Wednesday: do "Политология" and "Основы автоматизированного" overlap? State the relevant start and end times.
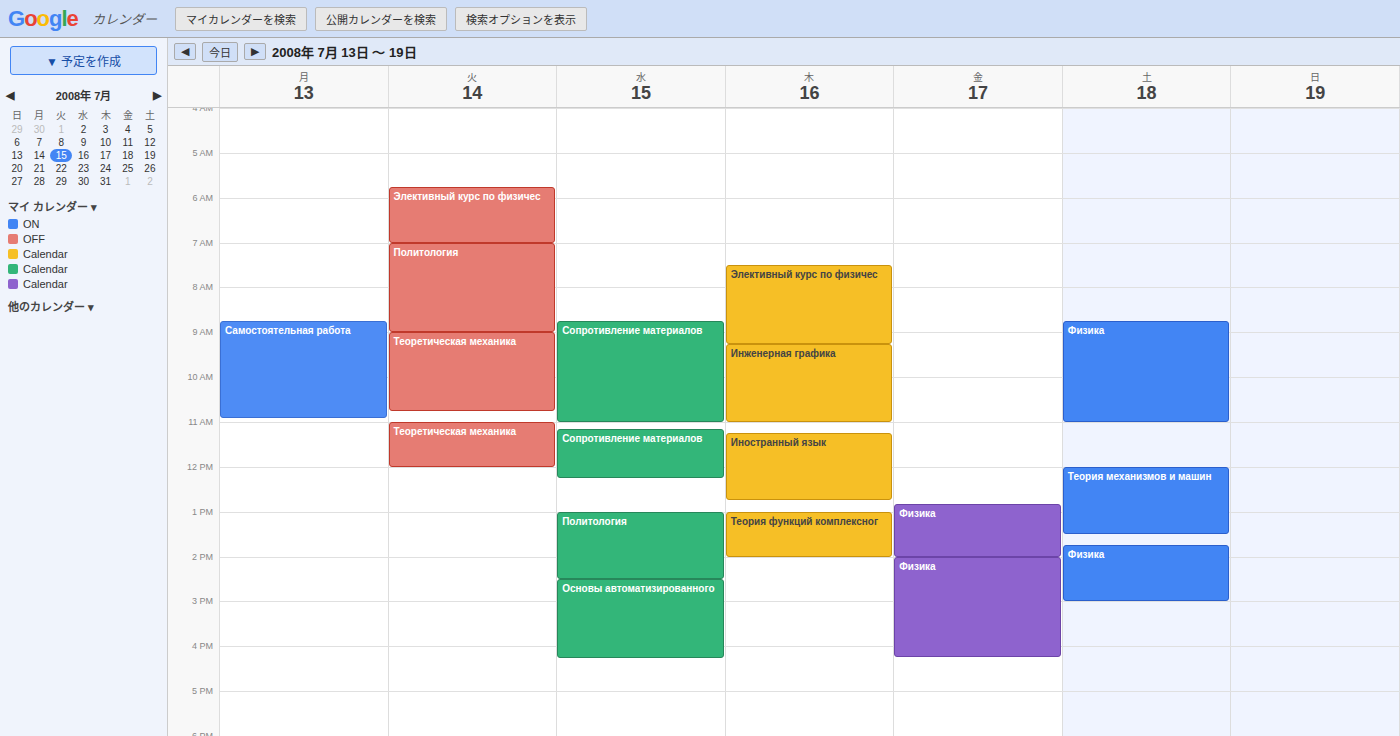
"Политология" ends at 2:30 PM, exactly when "Основы автоматизированного" starts -- they touch but do not overlap.